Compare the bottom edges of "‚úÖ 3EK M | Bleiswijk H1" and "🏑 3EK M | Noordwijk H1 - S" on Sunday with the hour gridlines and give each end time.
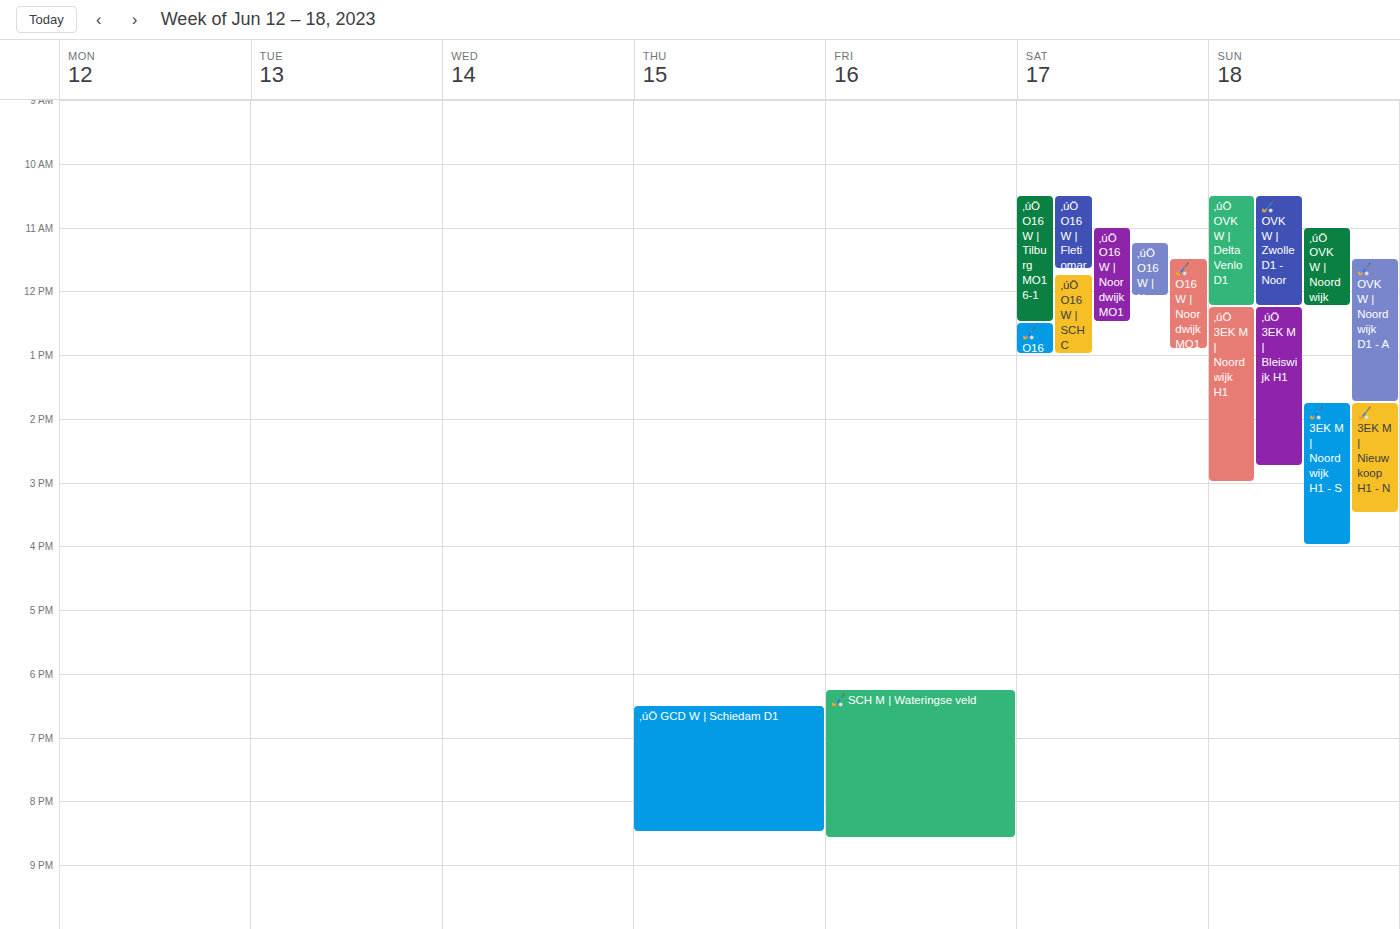
"‚úÖ 3EK M | Bleiswijk H1": 2:45 PM, neither: three quarters of the way from the 2 PM line to the 3 PM line. "🏑 3EK M | Noordwijk H1 - S": 4:00 PM, exactly on the 4 PM line.